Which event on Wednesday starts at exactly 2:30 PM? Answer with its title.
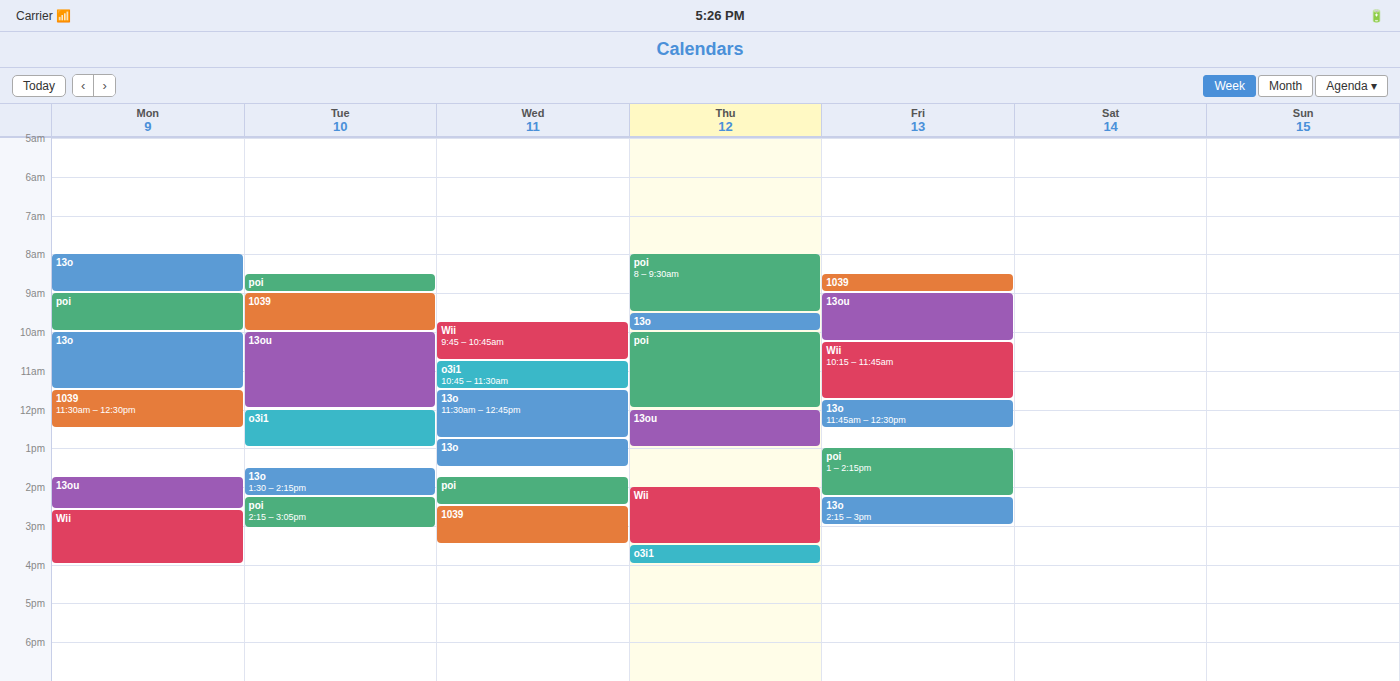
"1039"